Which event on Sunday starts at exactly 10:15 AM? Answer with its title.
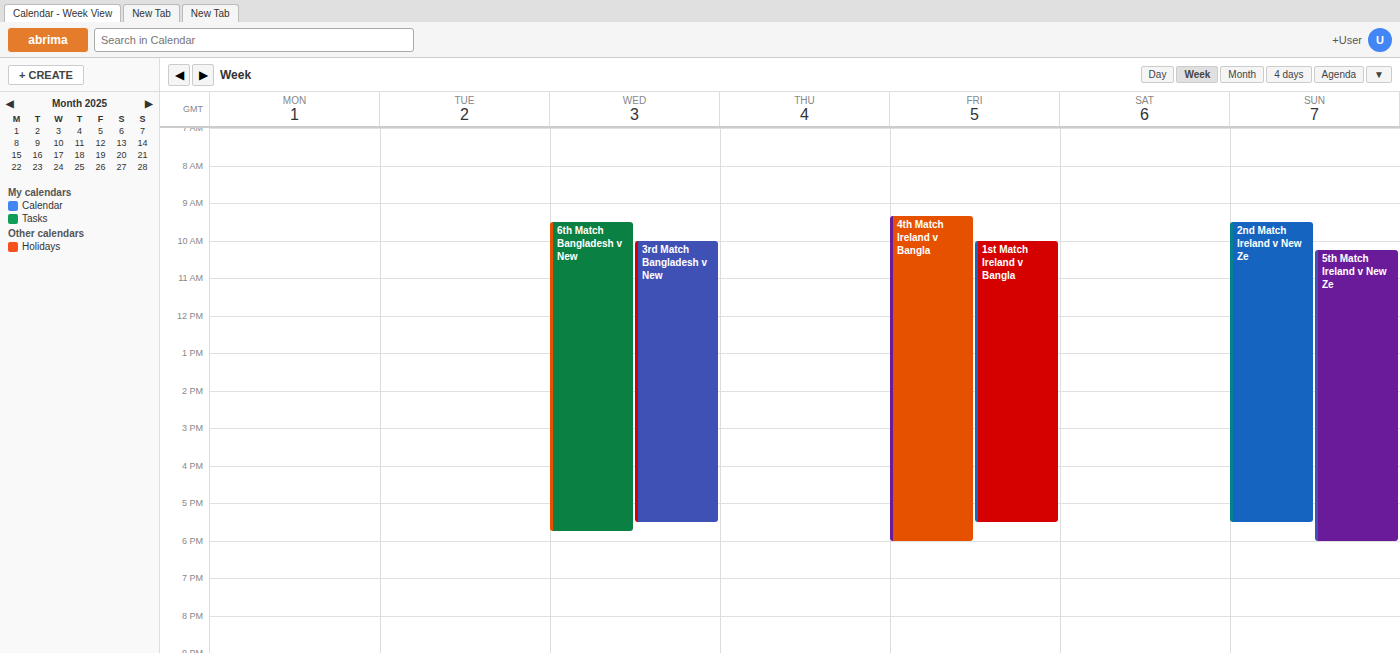
"5th Match Ireland v New Ze"